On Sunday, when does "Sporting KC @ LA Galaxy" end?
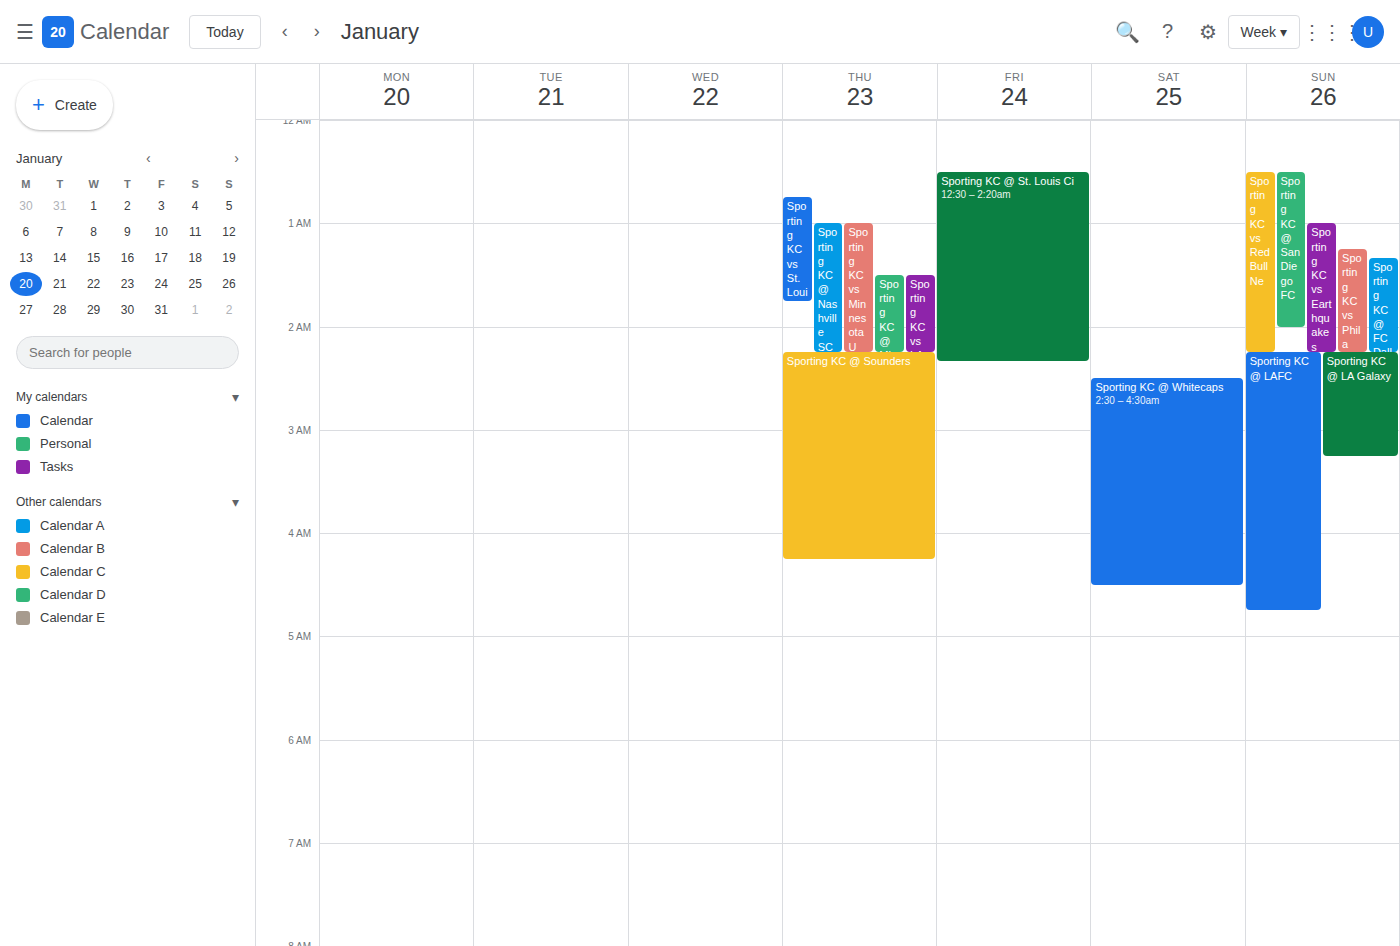
3:15 AM